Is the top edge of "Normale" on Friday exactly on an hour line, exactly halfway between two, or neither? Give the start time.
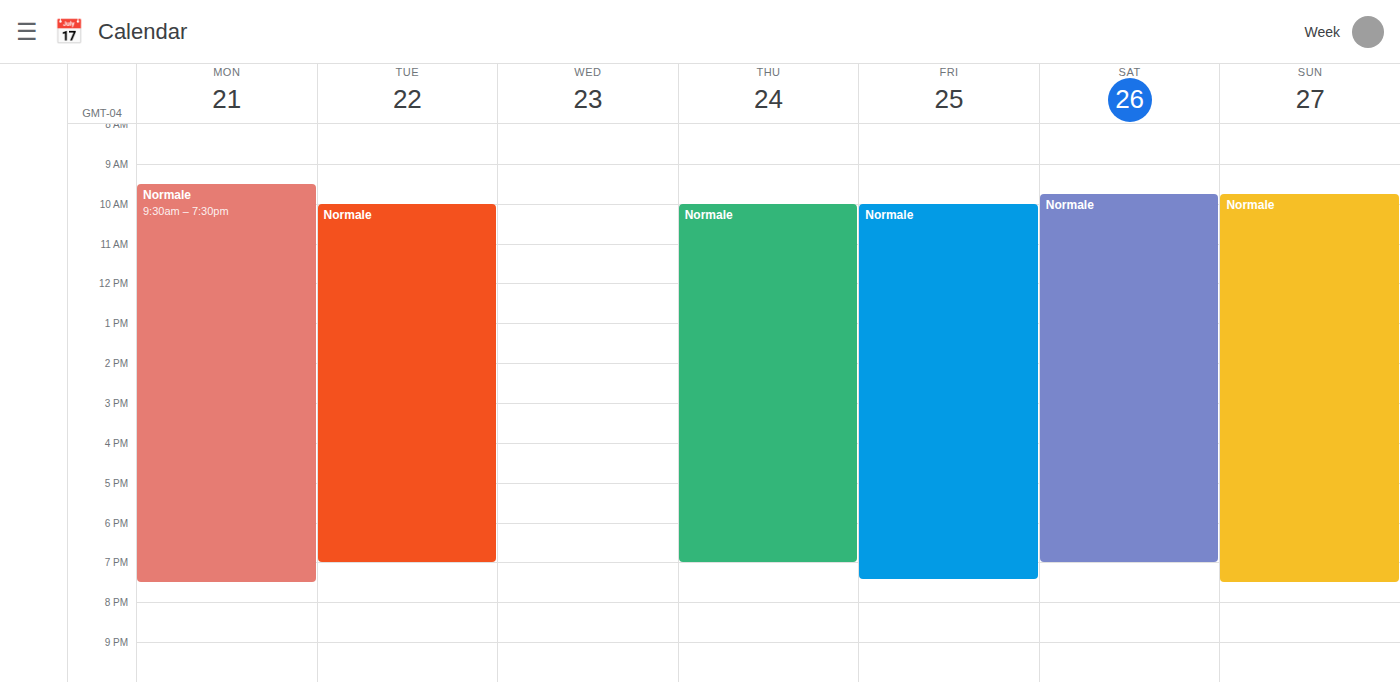
10:00 AM -- exactly on the 10 AM line.